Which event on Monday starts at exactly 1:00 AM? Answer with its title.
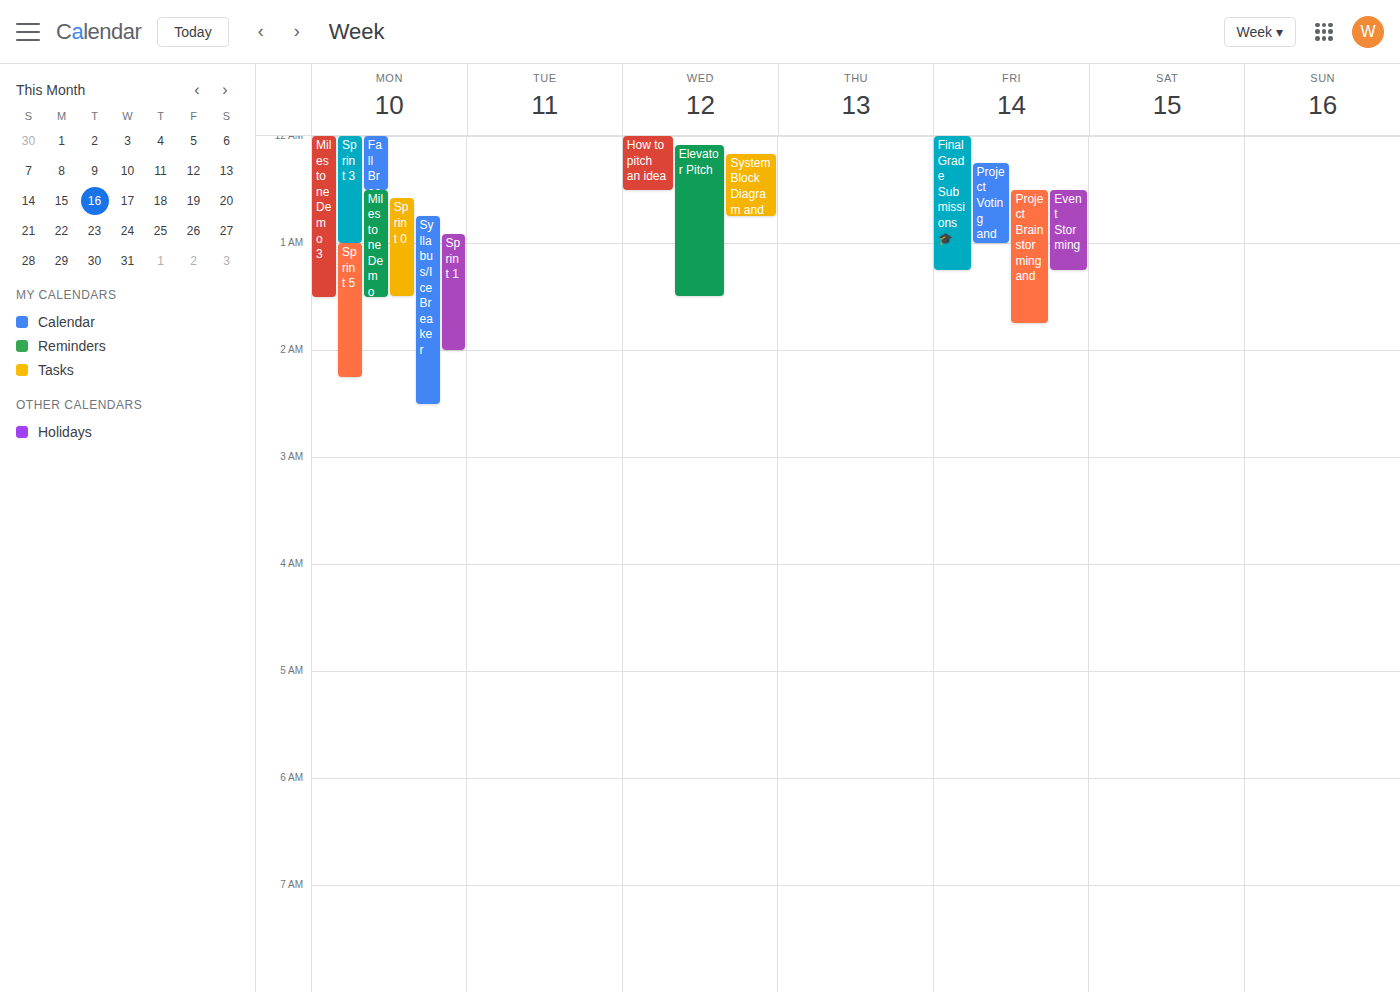
"Sprint 5"